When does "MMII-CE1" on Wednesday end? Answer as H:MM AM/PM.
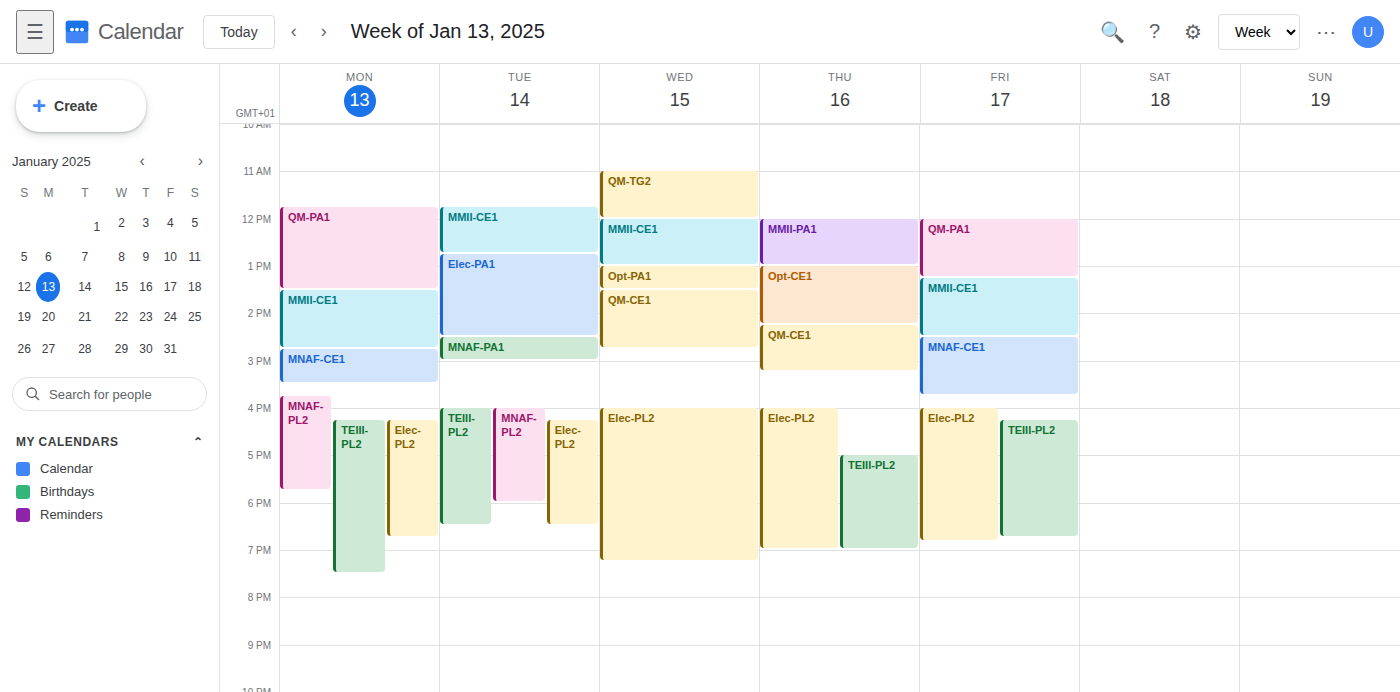
1:00 PM